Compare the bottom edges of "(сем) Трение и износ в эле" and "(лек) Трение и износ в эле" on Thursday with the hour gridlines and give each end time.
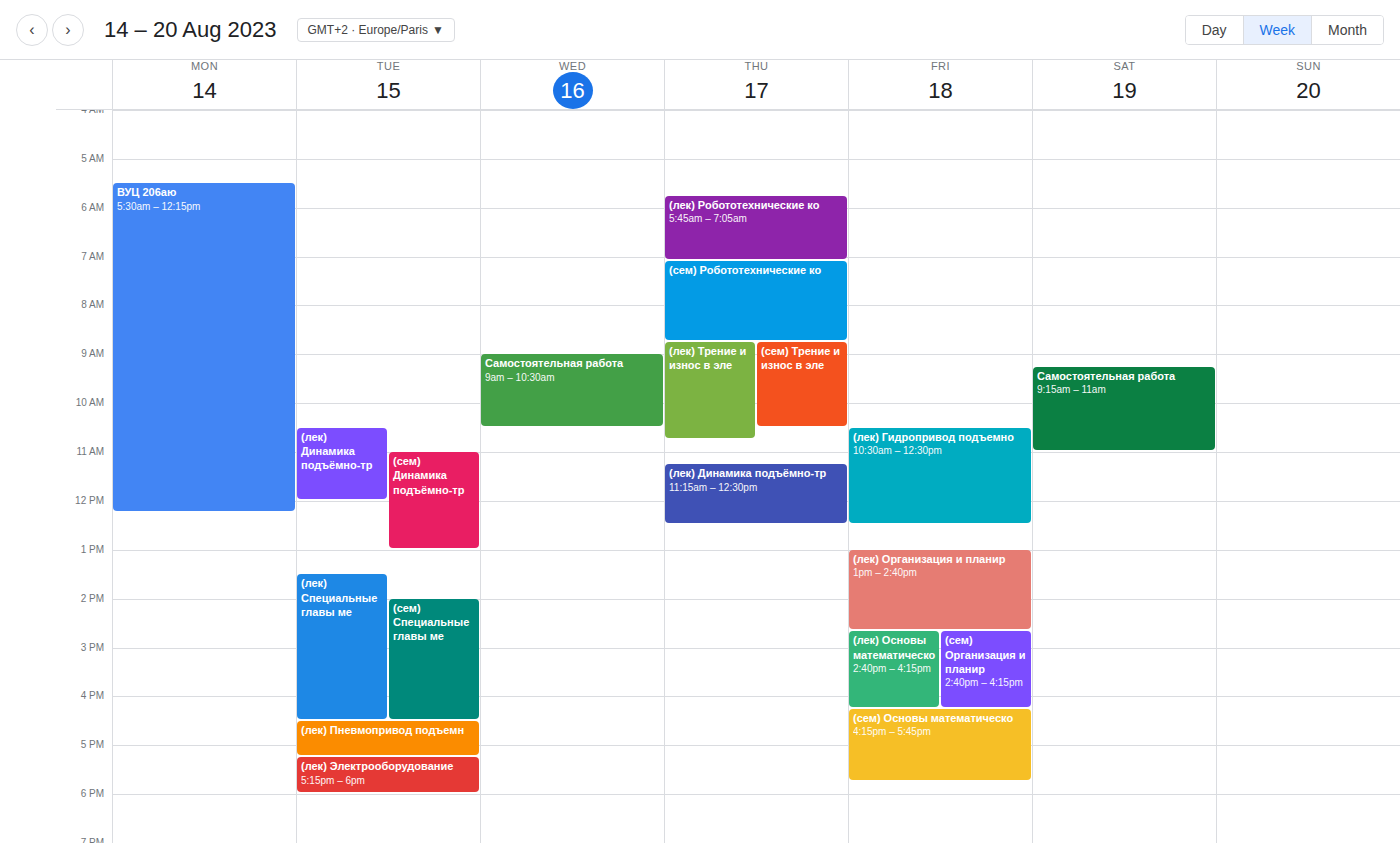
"(сем) Трение и износ в эле": 10:30 AM, halfway between the 10 AM and 11 AM lines. "(лек) Трение и износ в эле": 10:45 AM, neither: three quarters of the way from the 10 AM line to the 11 AM line.